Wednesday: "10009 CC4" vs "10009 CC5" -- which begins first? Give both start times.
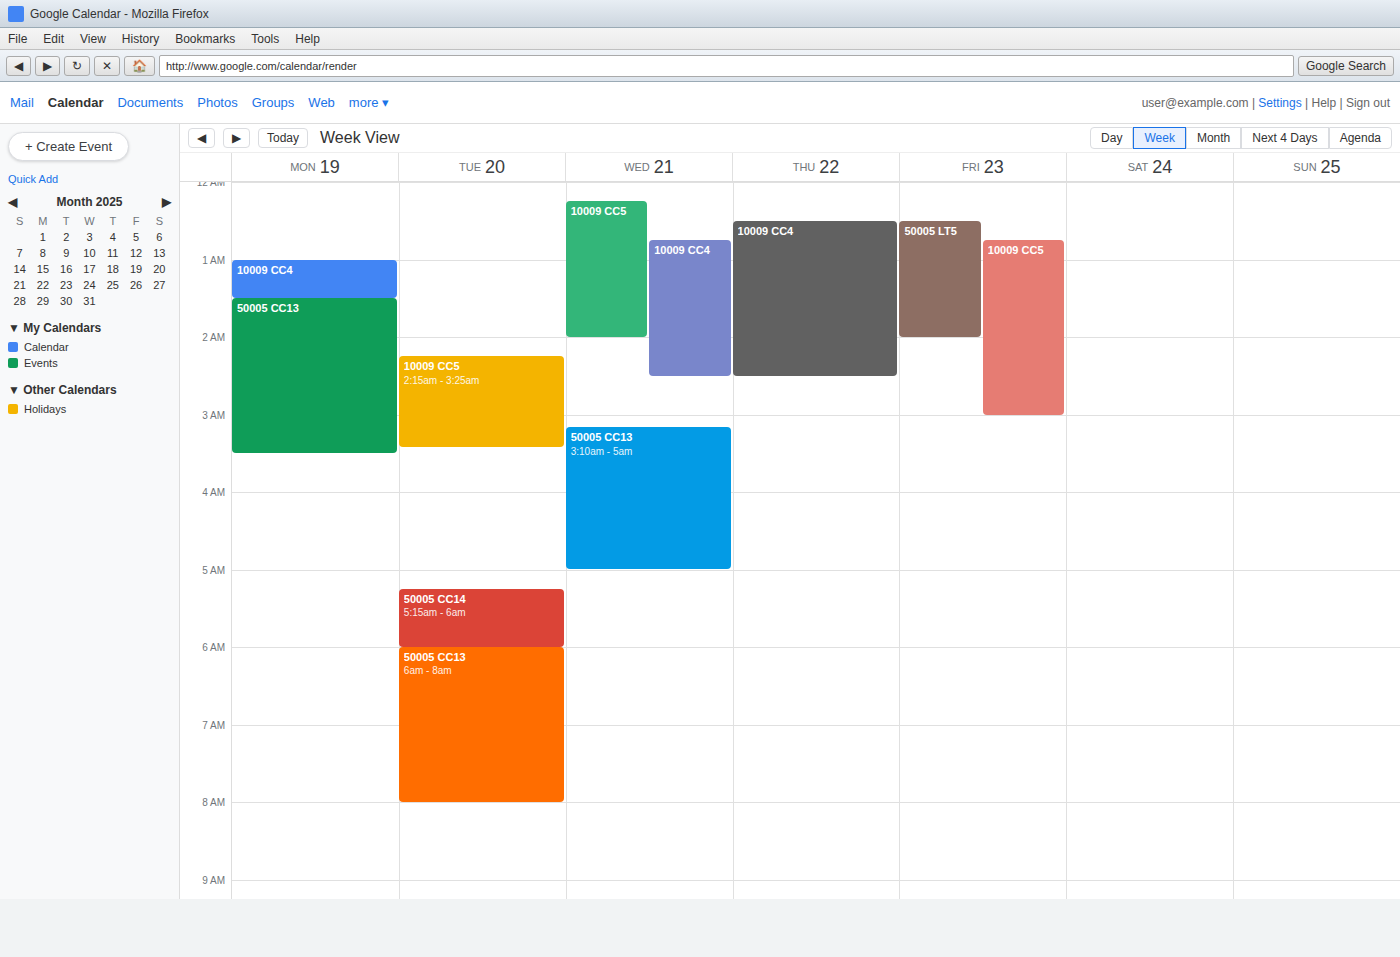
"10009 CC5" 00:15; "10009 CC4" 00:45.